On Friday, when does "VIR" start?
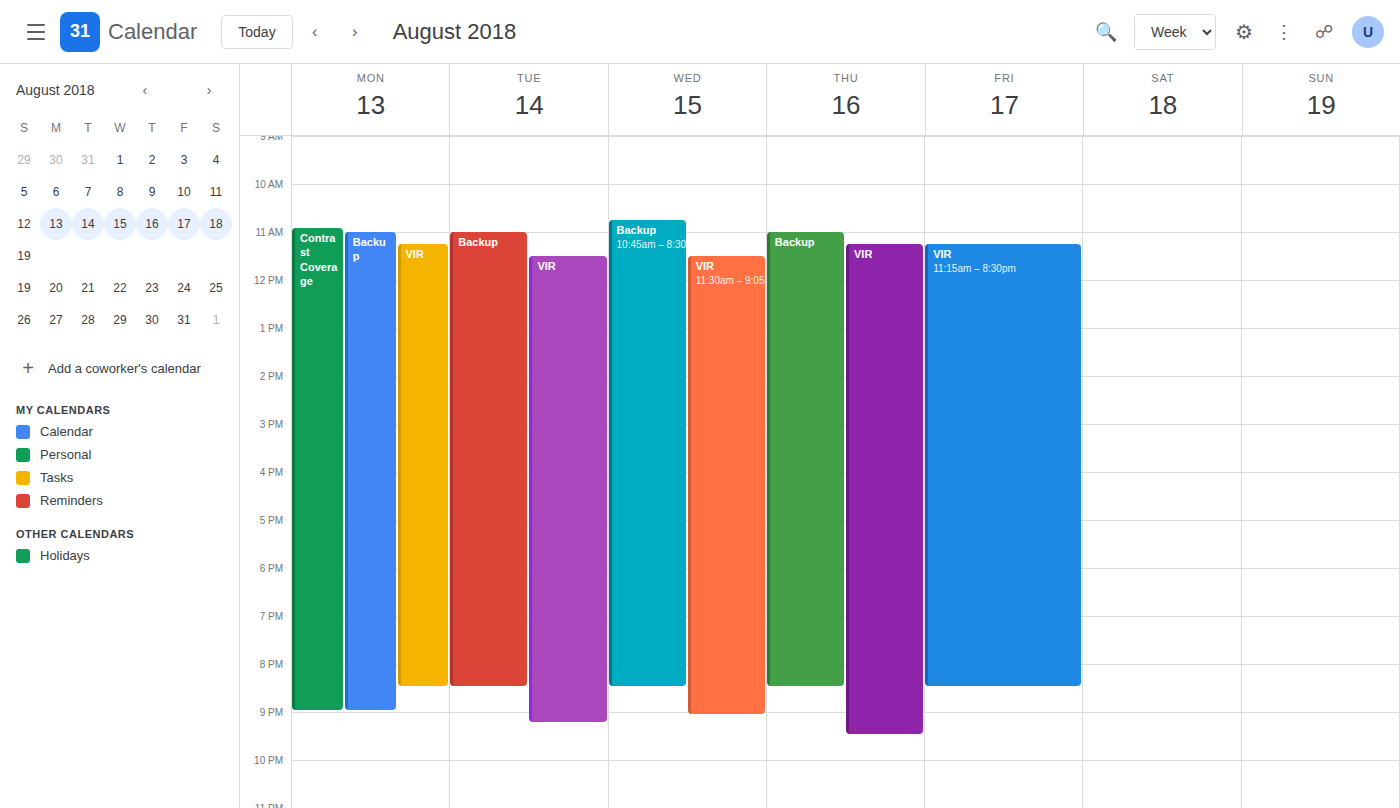
11:15